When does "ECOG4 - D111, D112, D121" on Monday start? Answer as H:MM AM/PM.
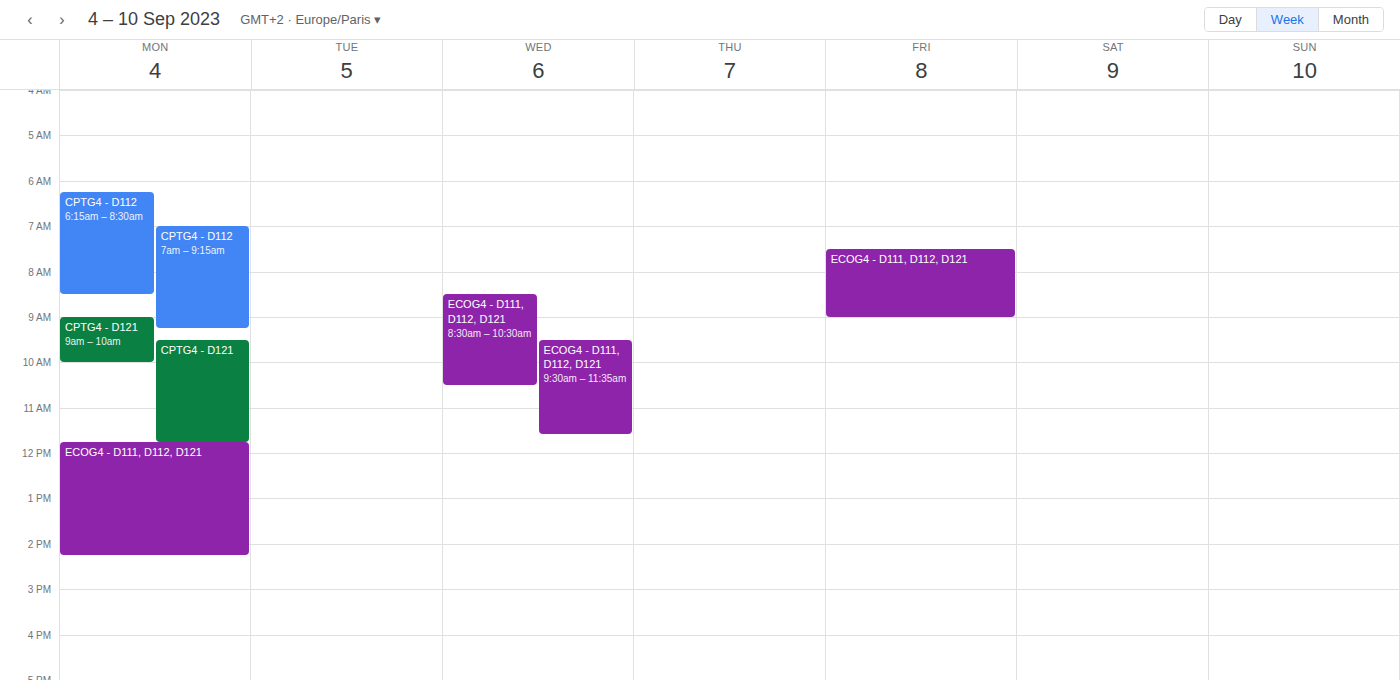
11:45 AM